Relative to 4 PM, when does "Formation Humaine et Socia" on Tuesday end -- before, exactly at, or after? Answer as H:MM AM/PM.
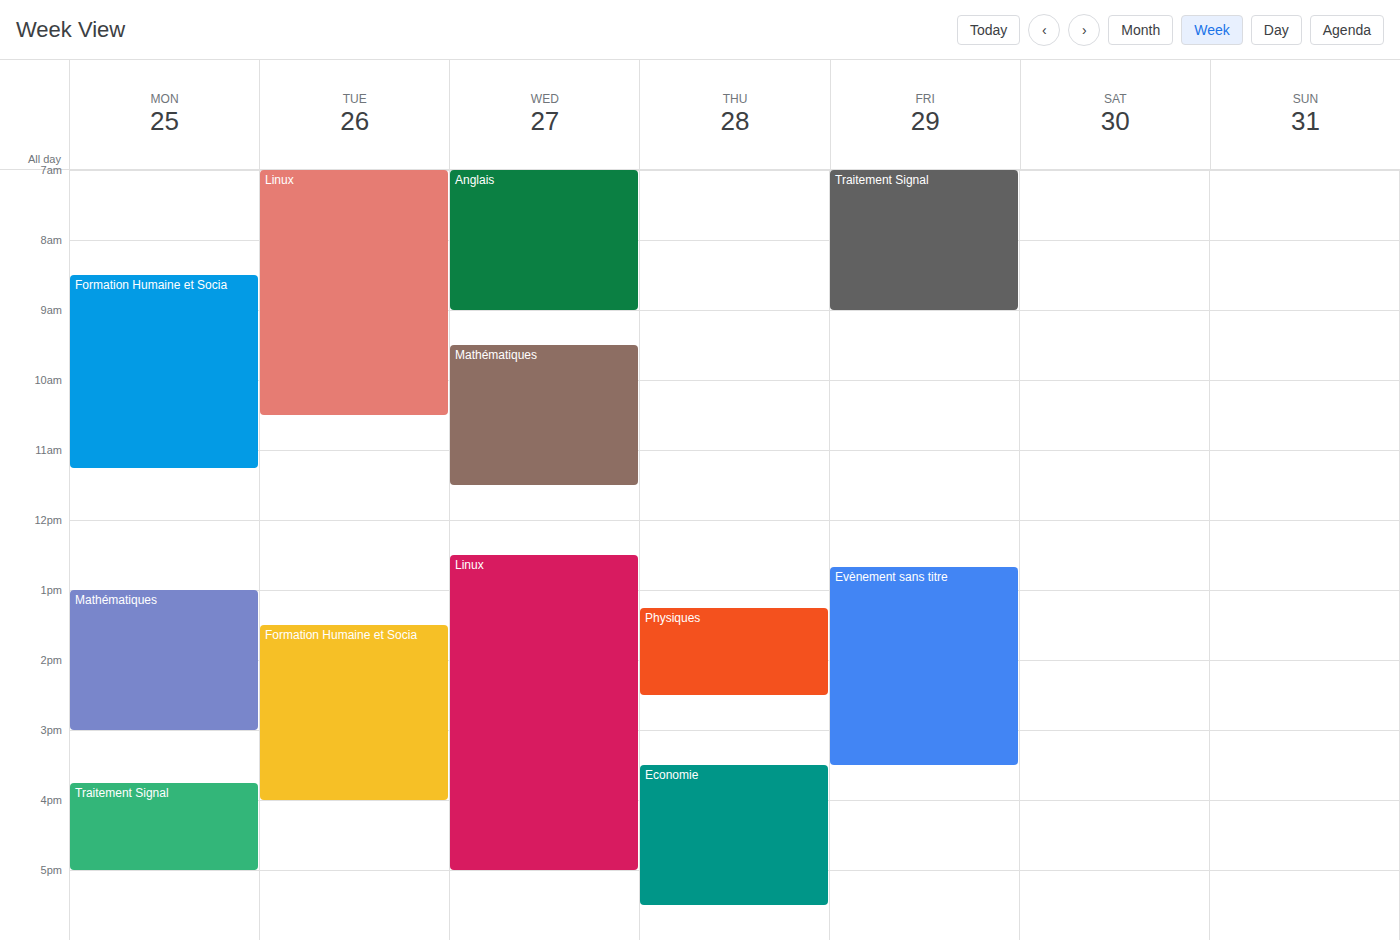
4:00 PM -- exactly at 4 PM, on the 4 PM line.